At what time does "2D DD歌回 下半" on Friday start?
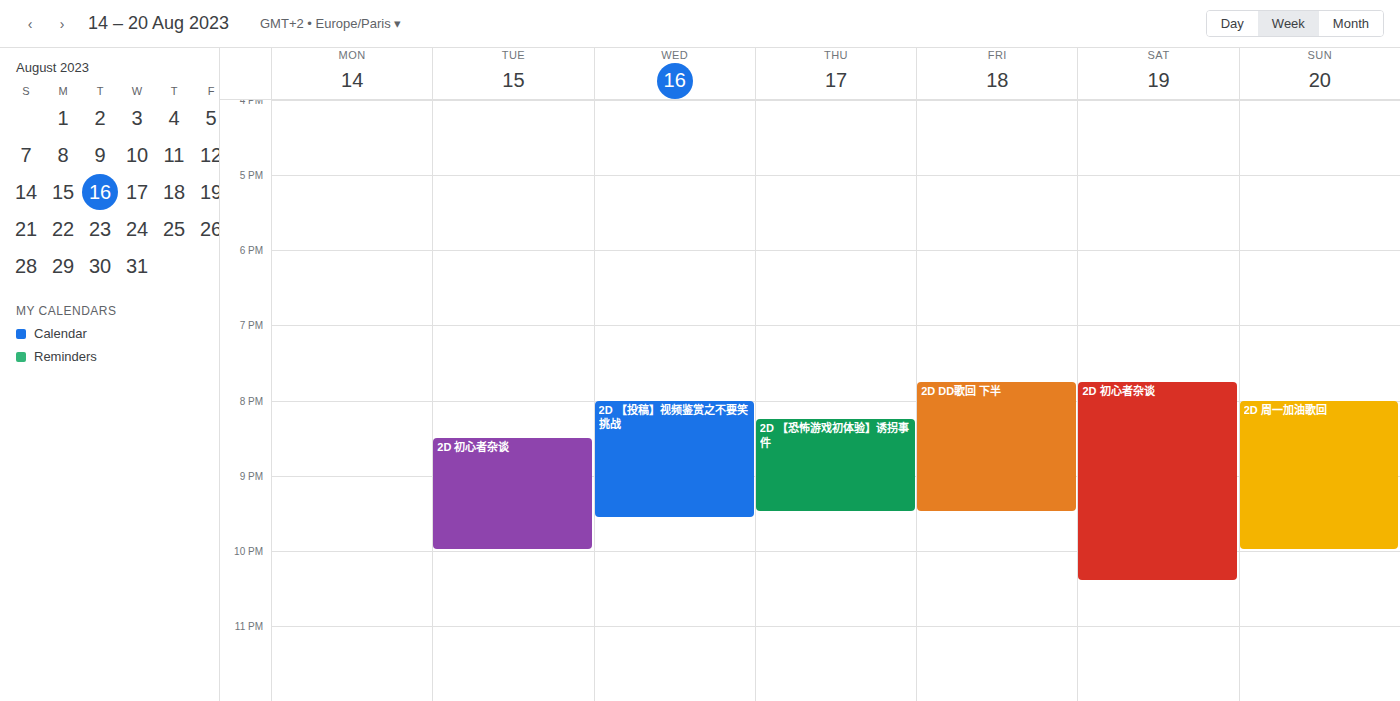
7:45 PM